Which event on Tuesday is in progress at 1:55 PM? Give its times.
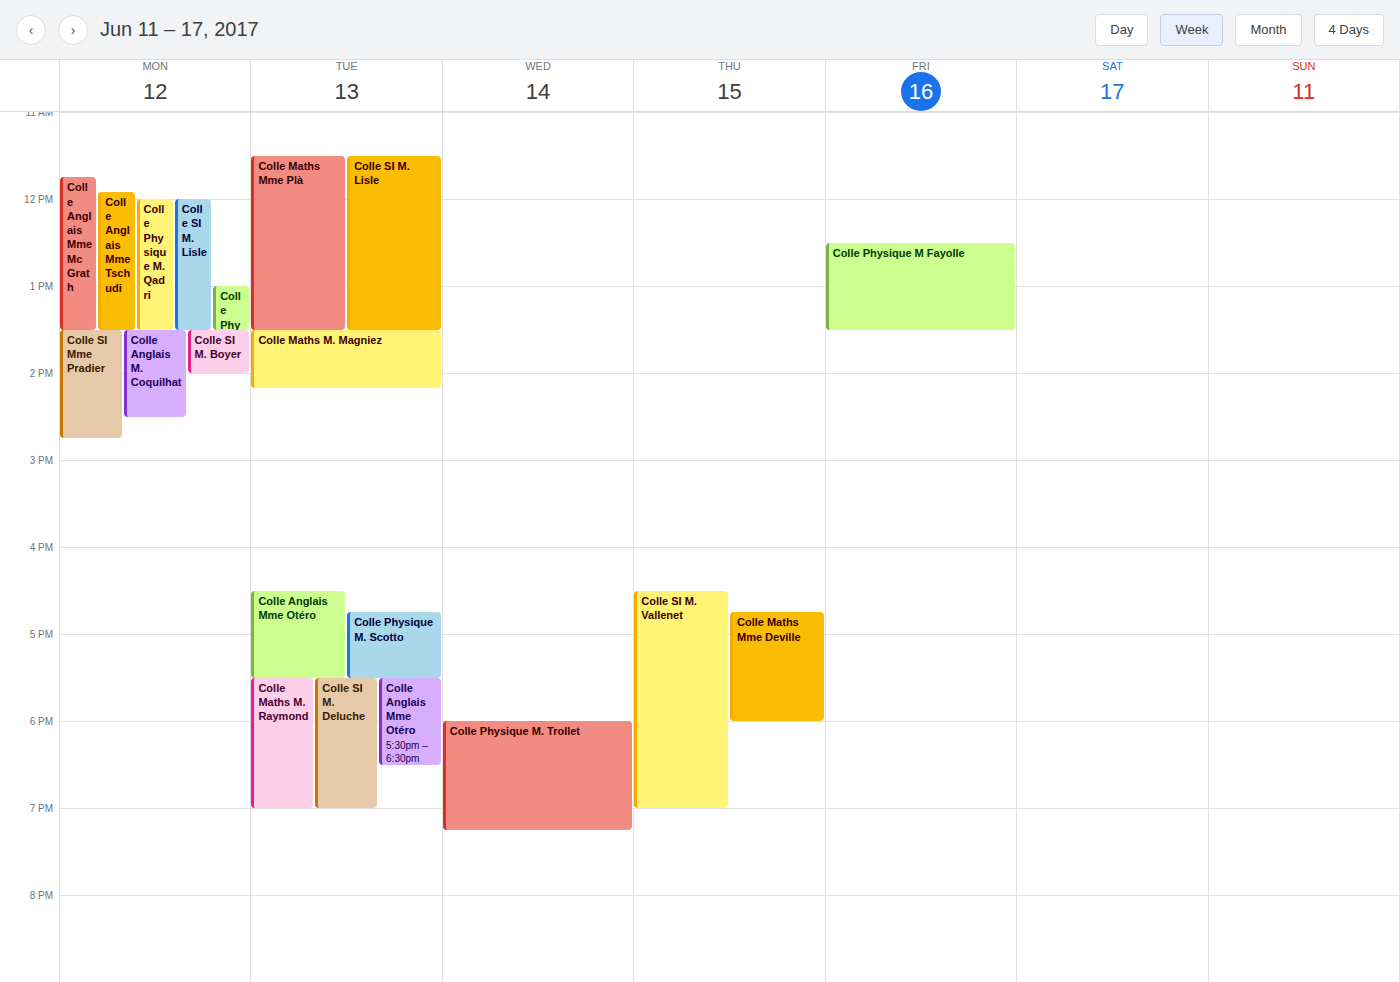
"Colle Maths M. Magniez", 1:30 PM to 2:10 PM